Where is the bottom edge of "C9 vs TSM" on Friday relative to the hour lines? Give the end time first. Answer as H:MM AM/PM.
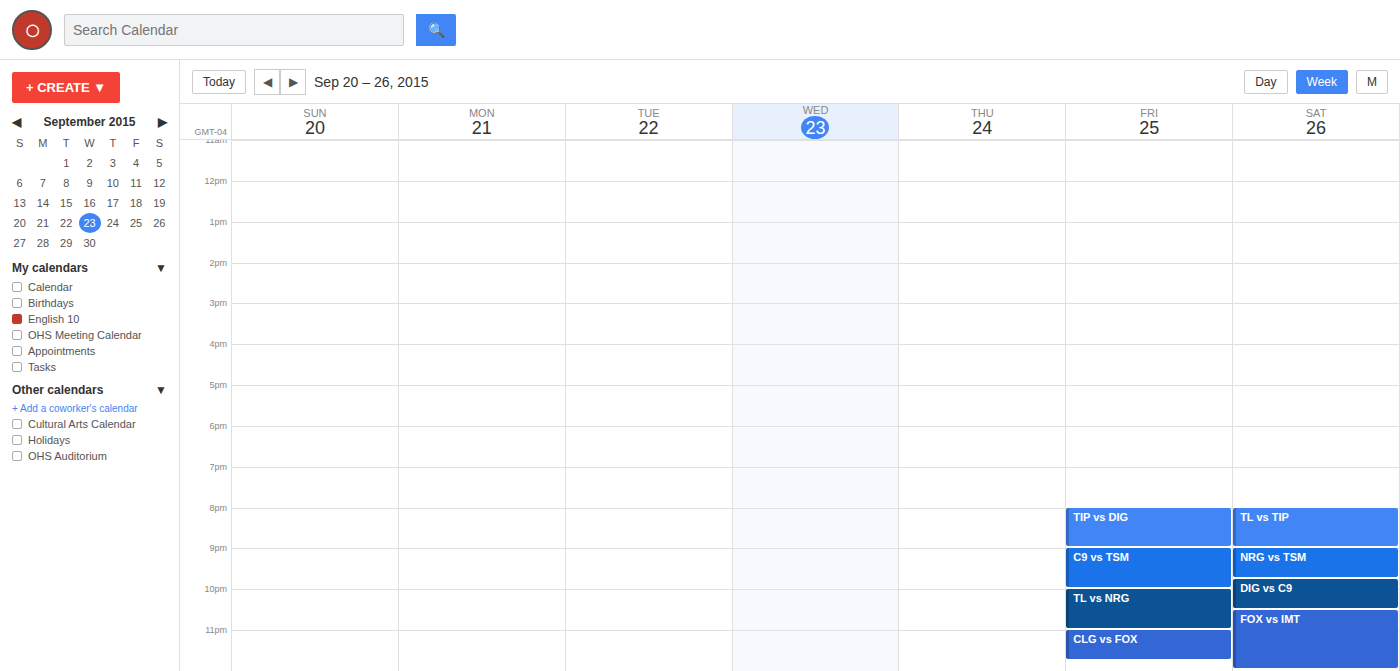
10:00 PM -- exactly on the 10 PM line.